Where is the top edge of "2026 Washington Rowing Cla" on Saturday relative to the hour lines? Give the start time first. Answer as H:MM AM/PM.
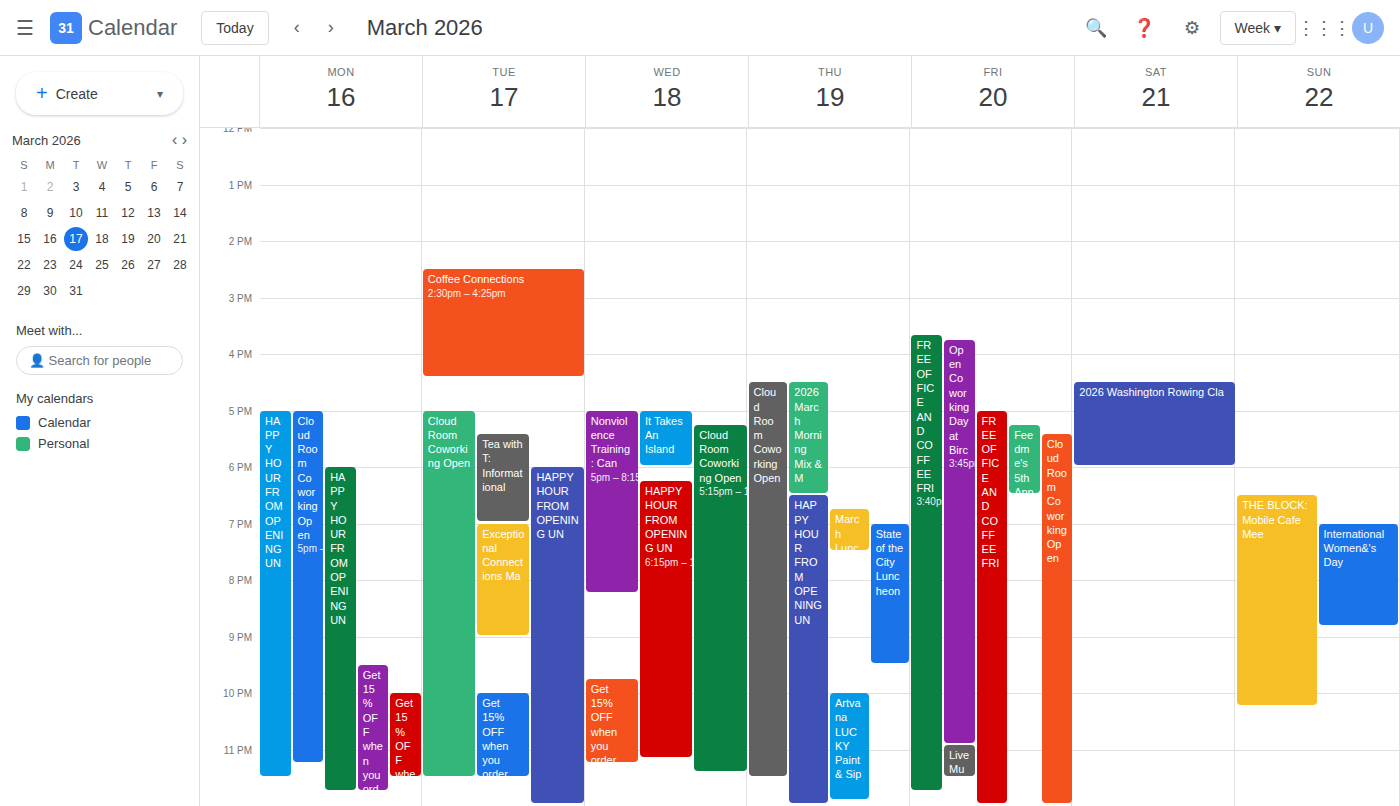
4:30 PM -- halfway between the 4 PM and 5 PM lines.